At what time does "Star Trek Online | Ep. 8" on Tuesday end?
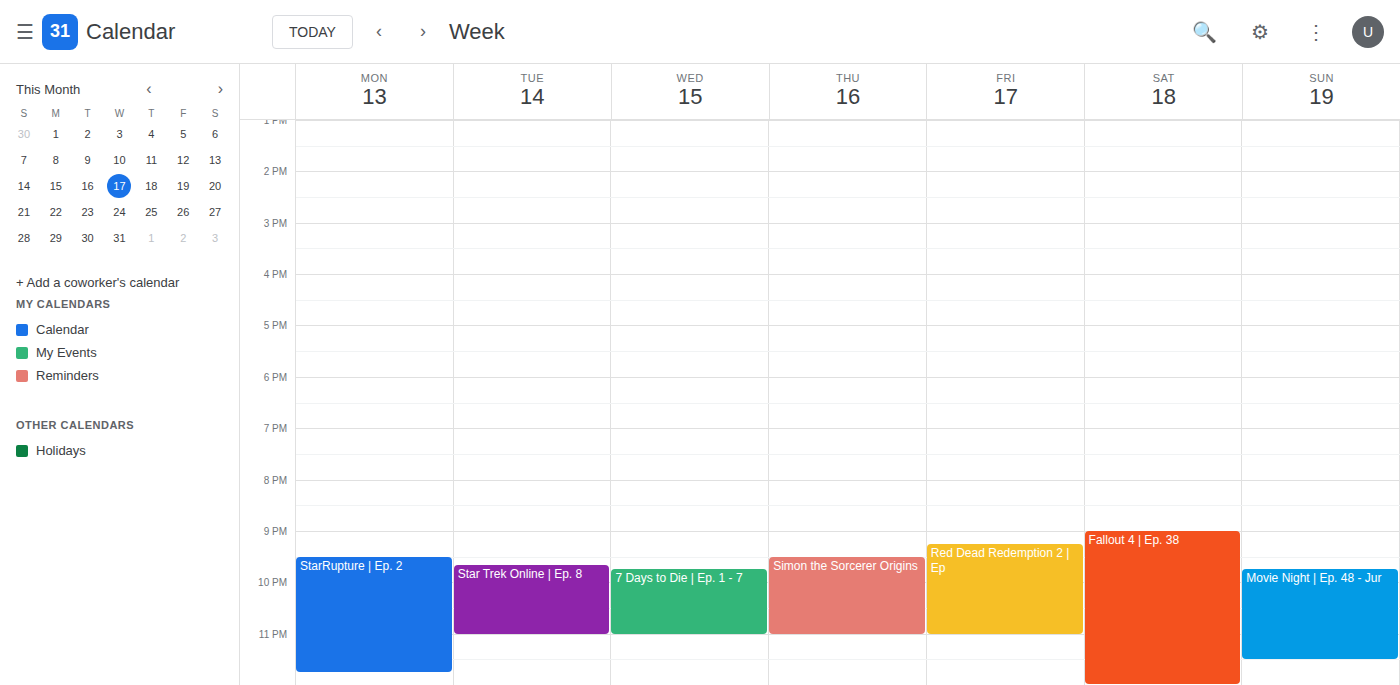
11:00 PM